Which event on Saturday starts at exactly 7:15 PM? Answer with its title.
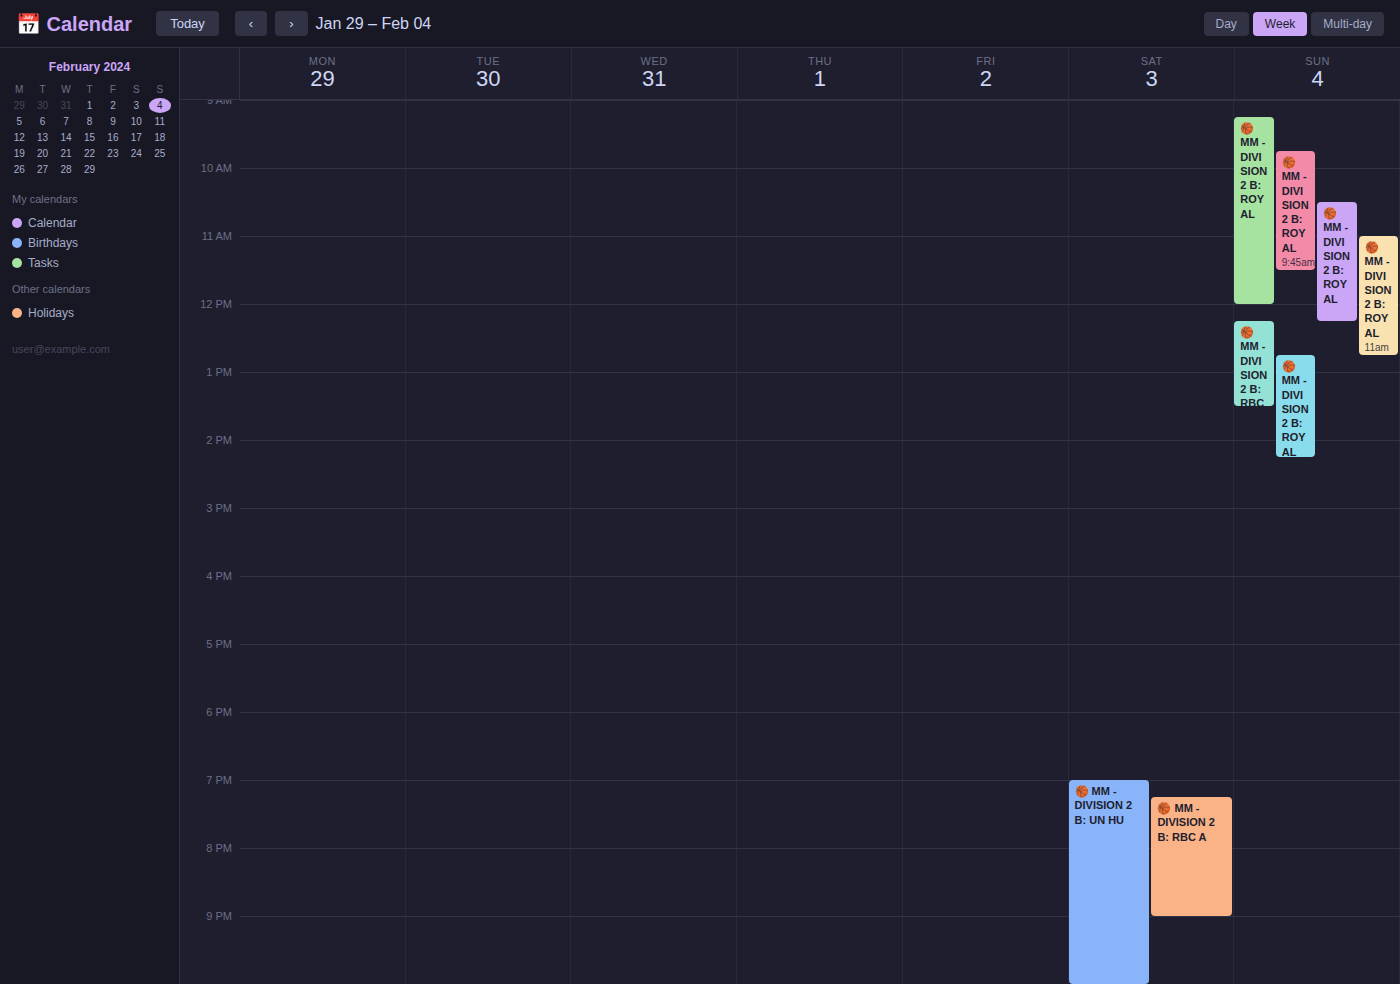
"🏀 MM - DIVISION 2 B: RBC A"